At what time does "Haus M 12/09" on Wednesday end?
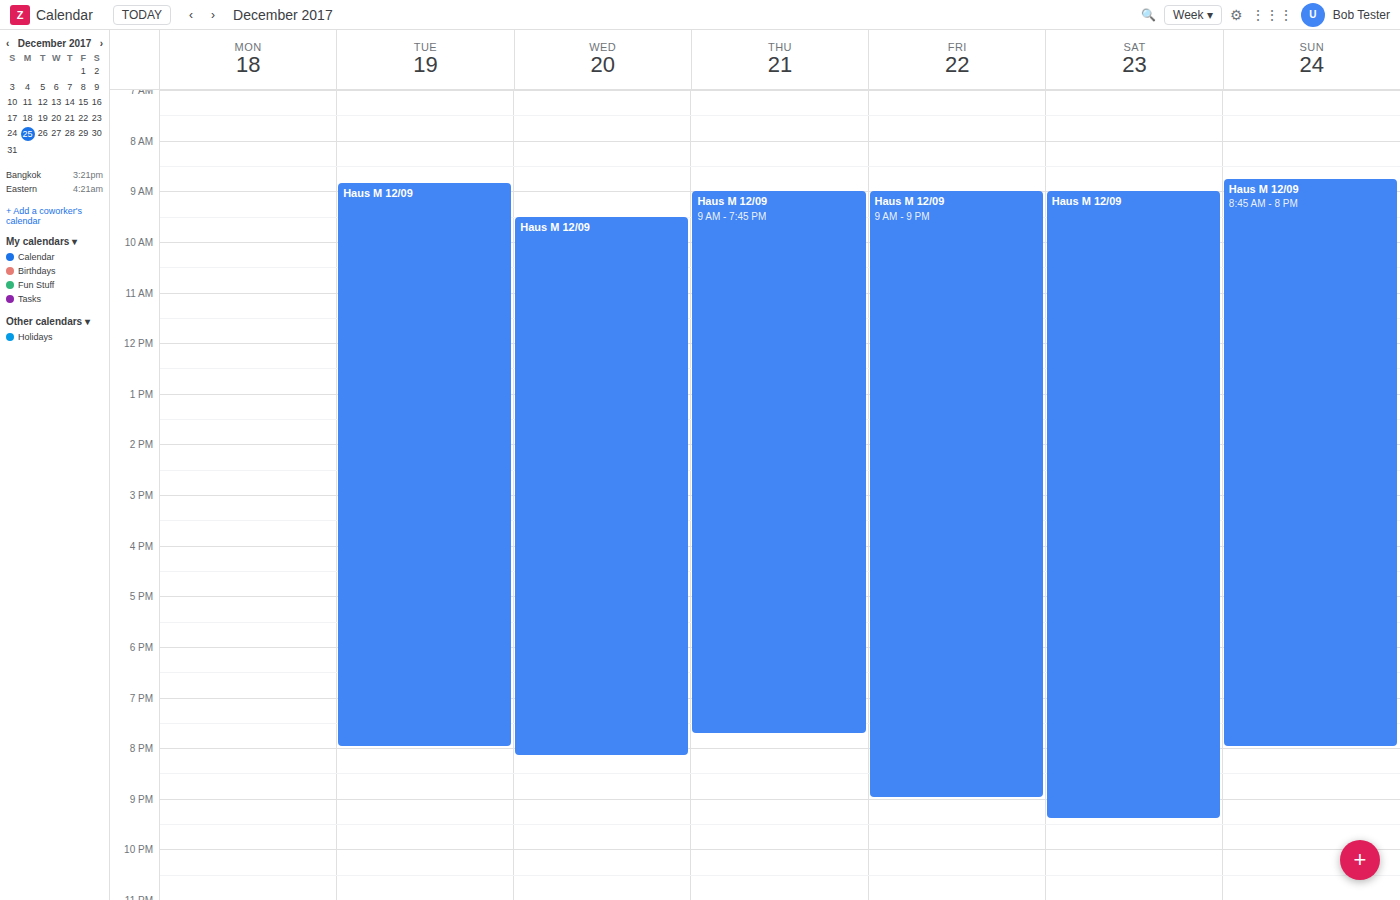
8:10 PM